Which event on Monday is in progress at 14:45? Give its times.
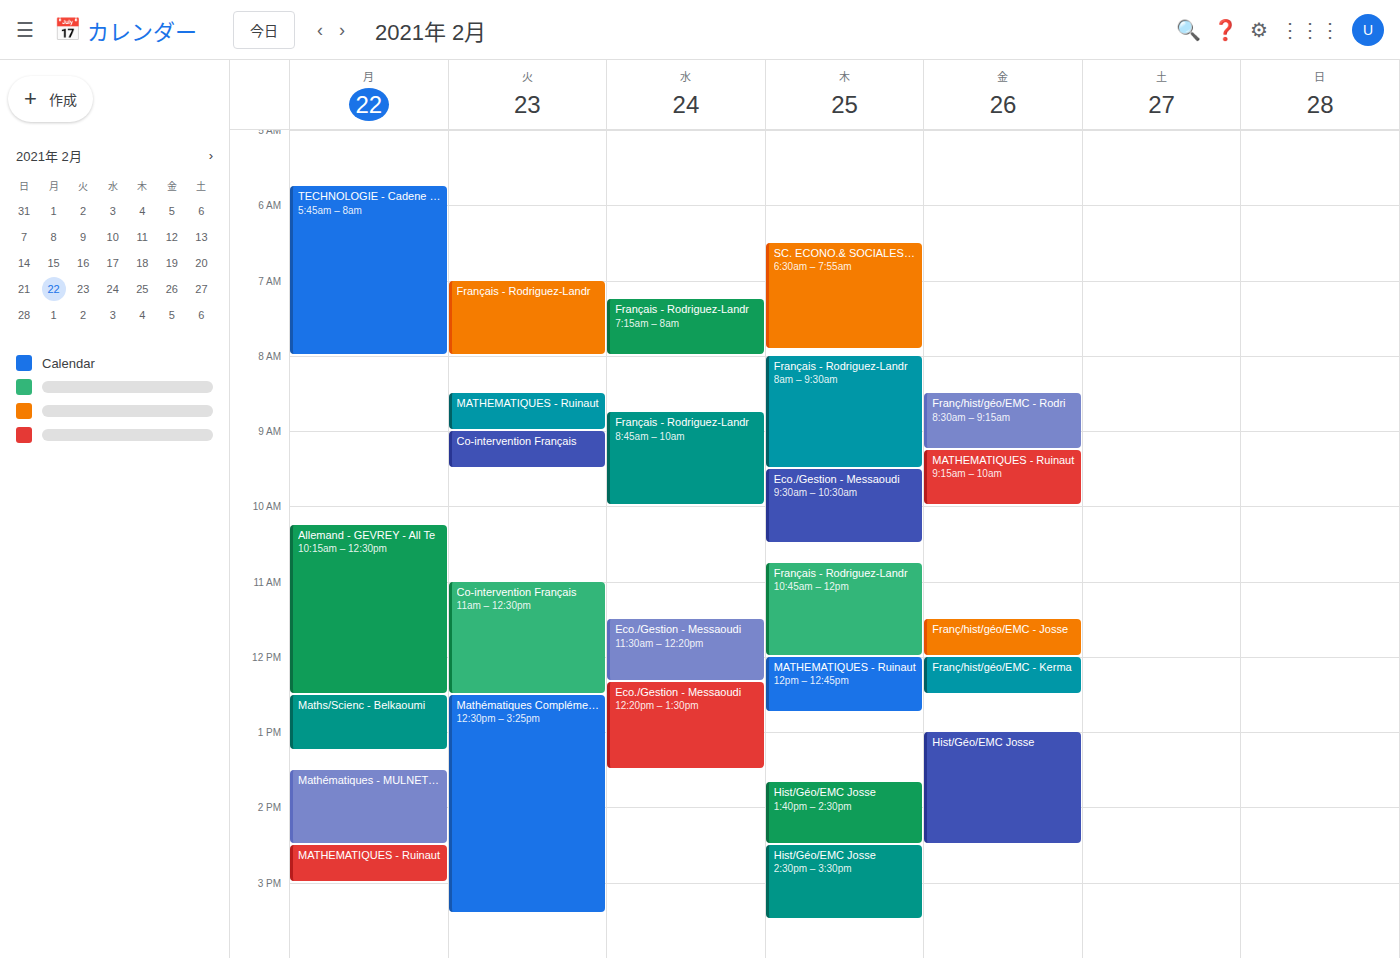
"MATHEMATIQUES - Ruinaut", 14:30 to 15:00